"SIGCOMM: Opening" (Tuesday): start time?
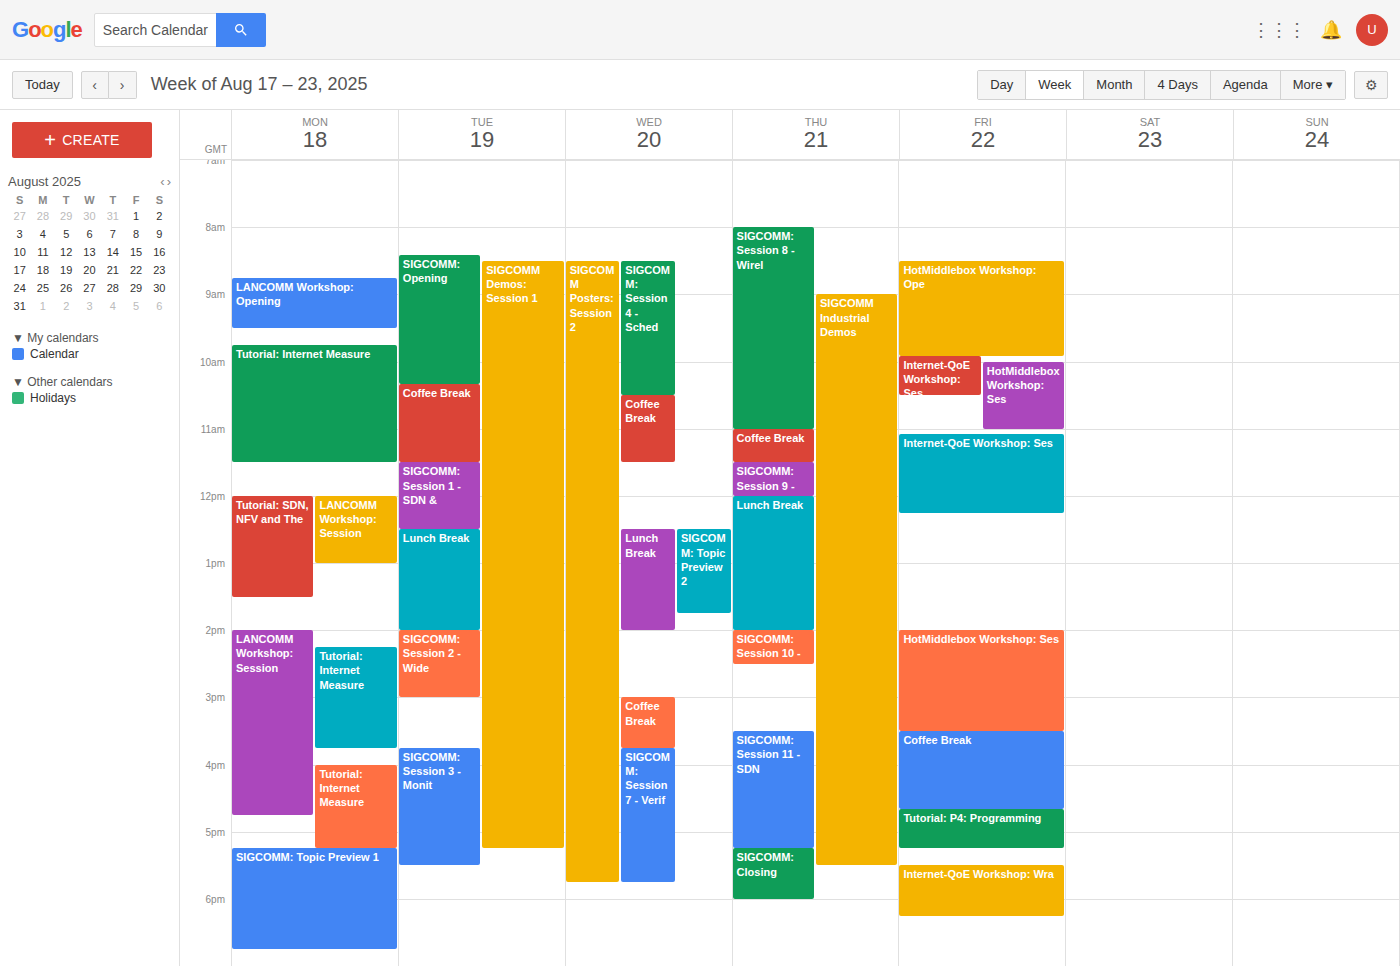
8:25 AM